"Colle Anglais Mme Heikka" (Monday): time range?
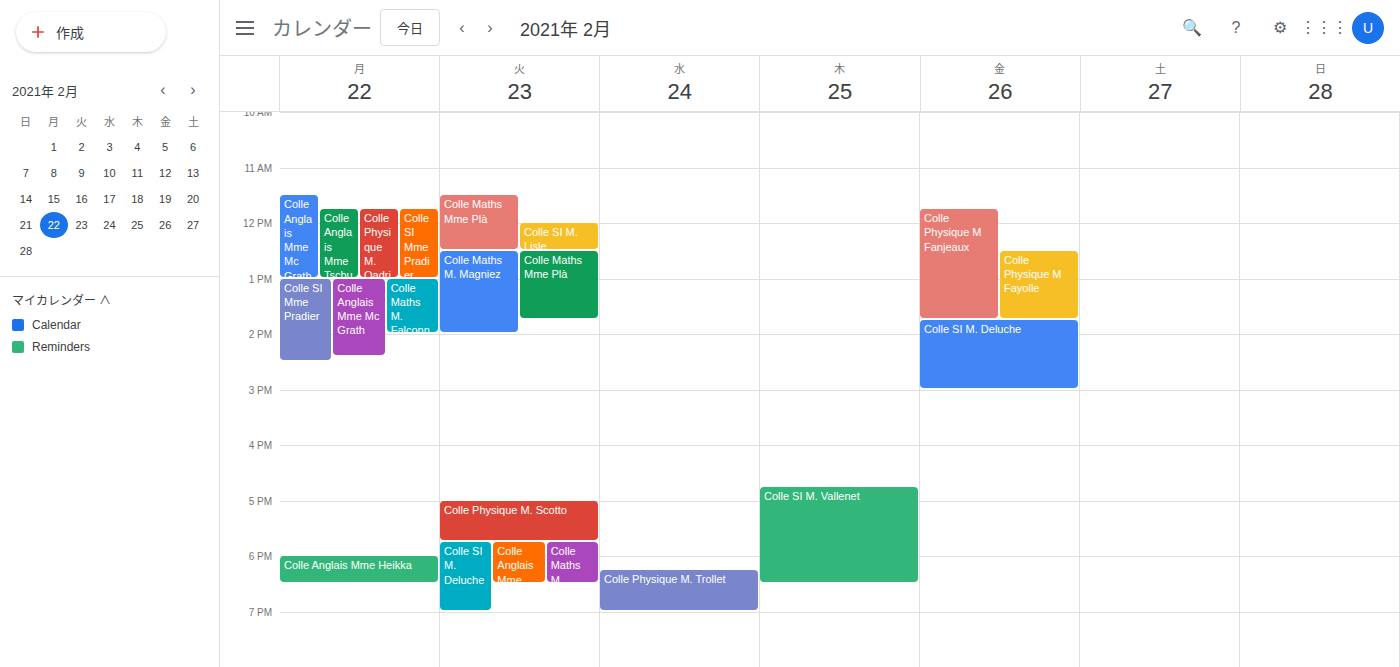
6:00 PM to 6:30 PM